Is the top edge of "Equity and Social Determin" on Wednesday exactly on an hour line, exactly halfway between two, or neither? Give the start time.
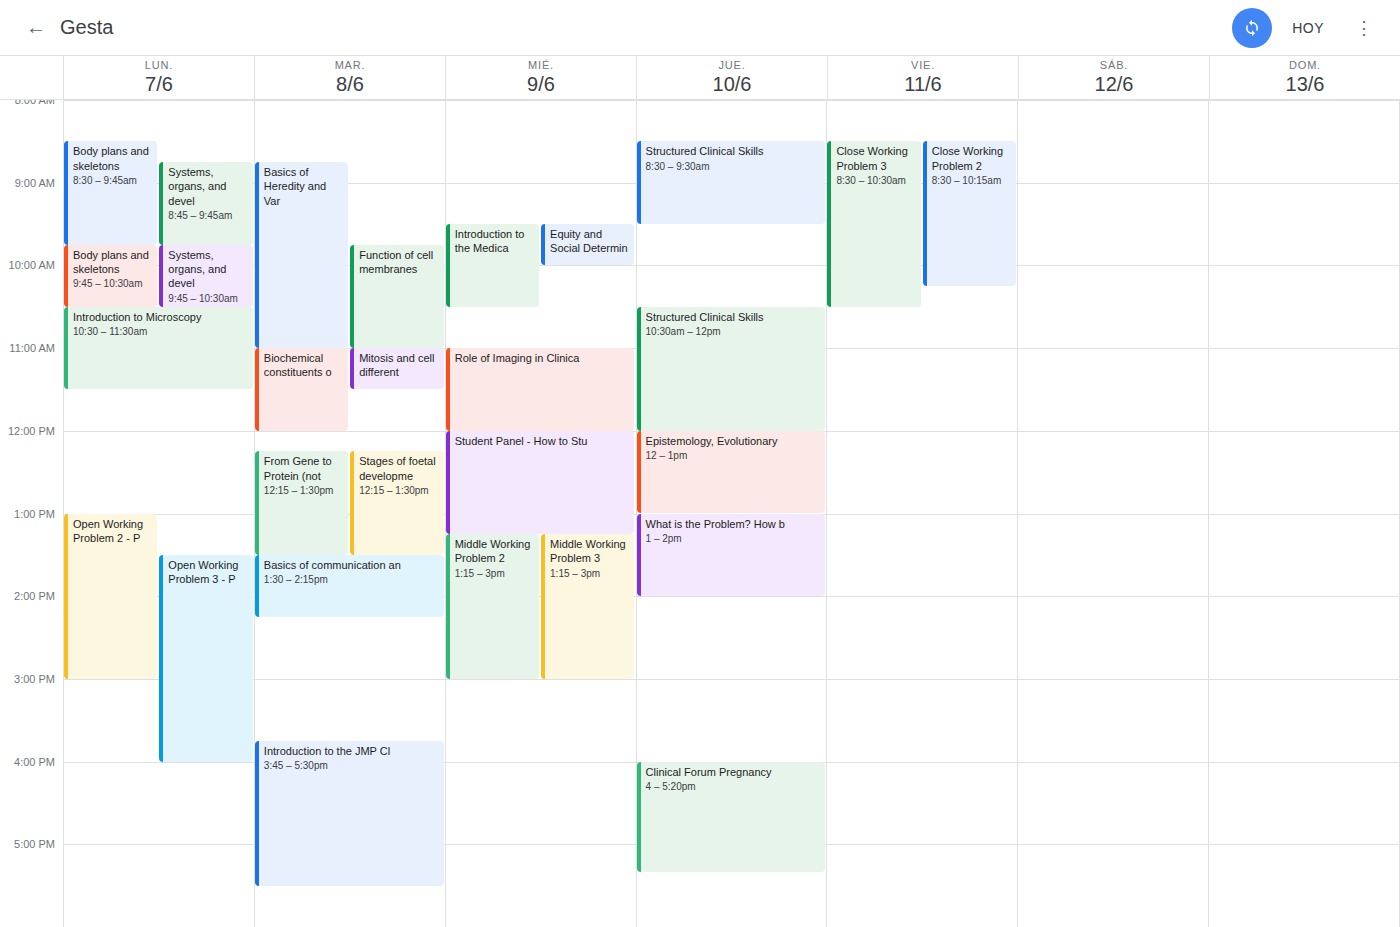
9:30 AM -- halfway between the 9 AM and 10 AM lines.